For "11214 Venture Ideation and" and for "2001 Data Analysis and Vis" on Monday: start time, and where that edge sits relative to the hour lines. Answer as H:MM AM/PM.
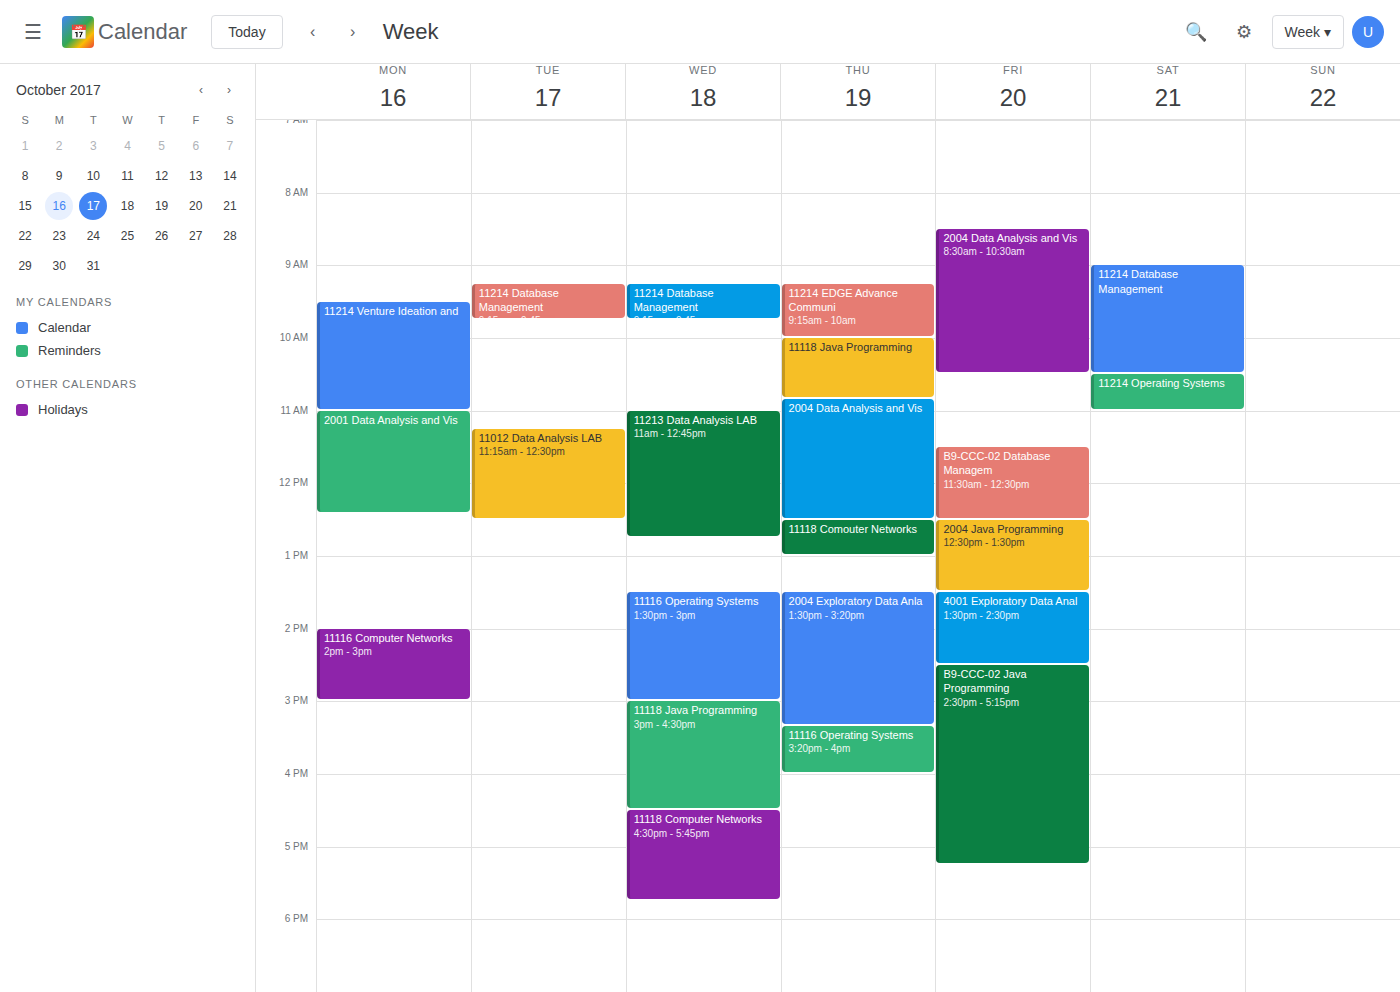
"11214 Venture Ideation and": 9:30 AM, halfway between the 9 AM and 10 AM lines. "2001 Data Analysis and Vis": 11:00 AM, exactly on the 11 AM line.